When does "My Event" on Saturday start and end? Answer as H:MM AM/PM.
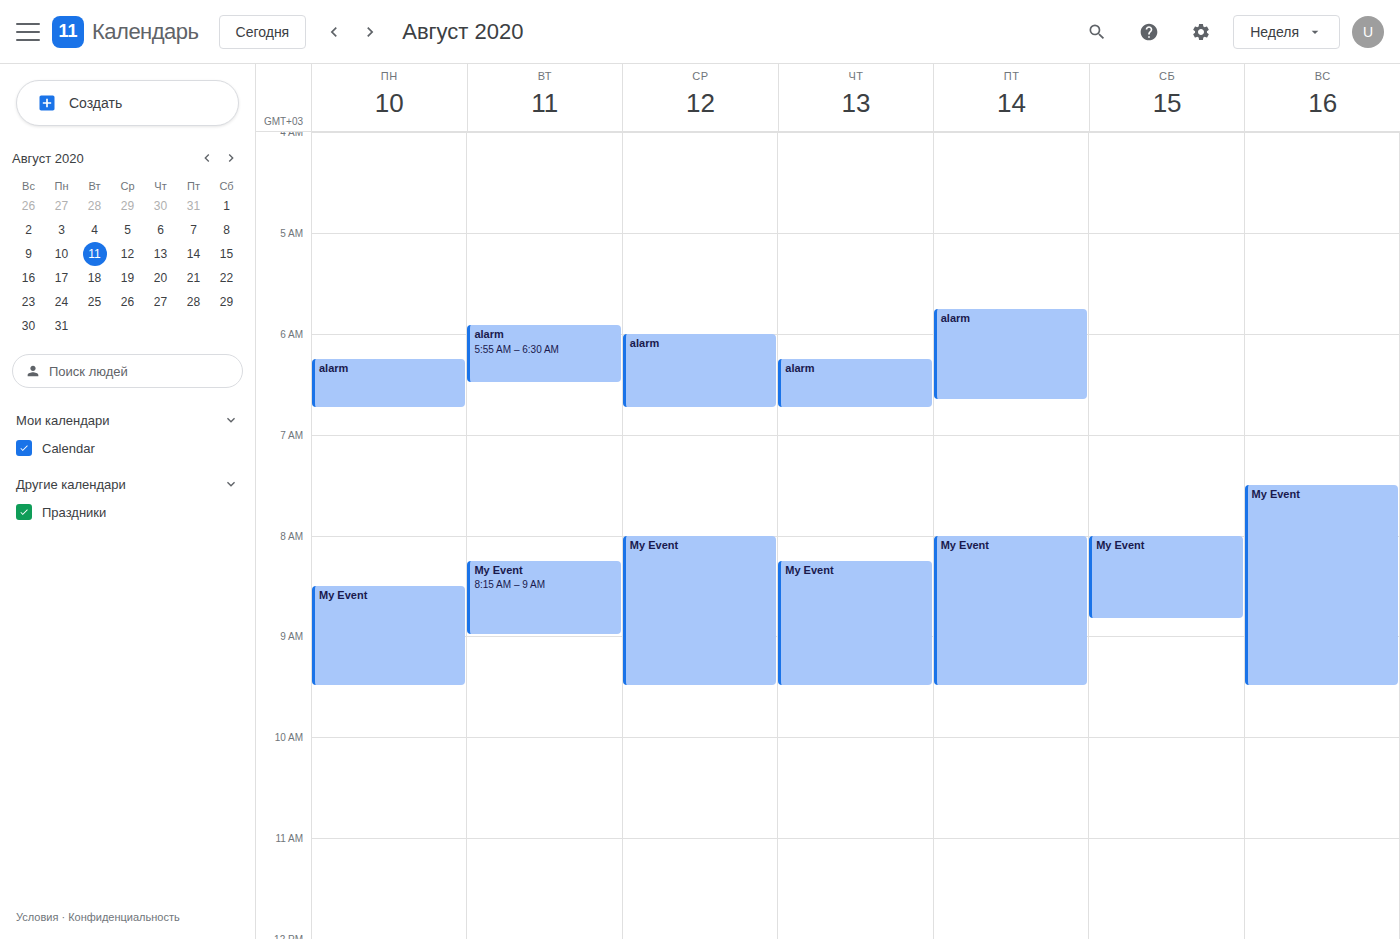
8:00 AM to 8:50 AM